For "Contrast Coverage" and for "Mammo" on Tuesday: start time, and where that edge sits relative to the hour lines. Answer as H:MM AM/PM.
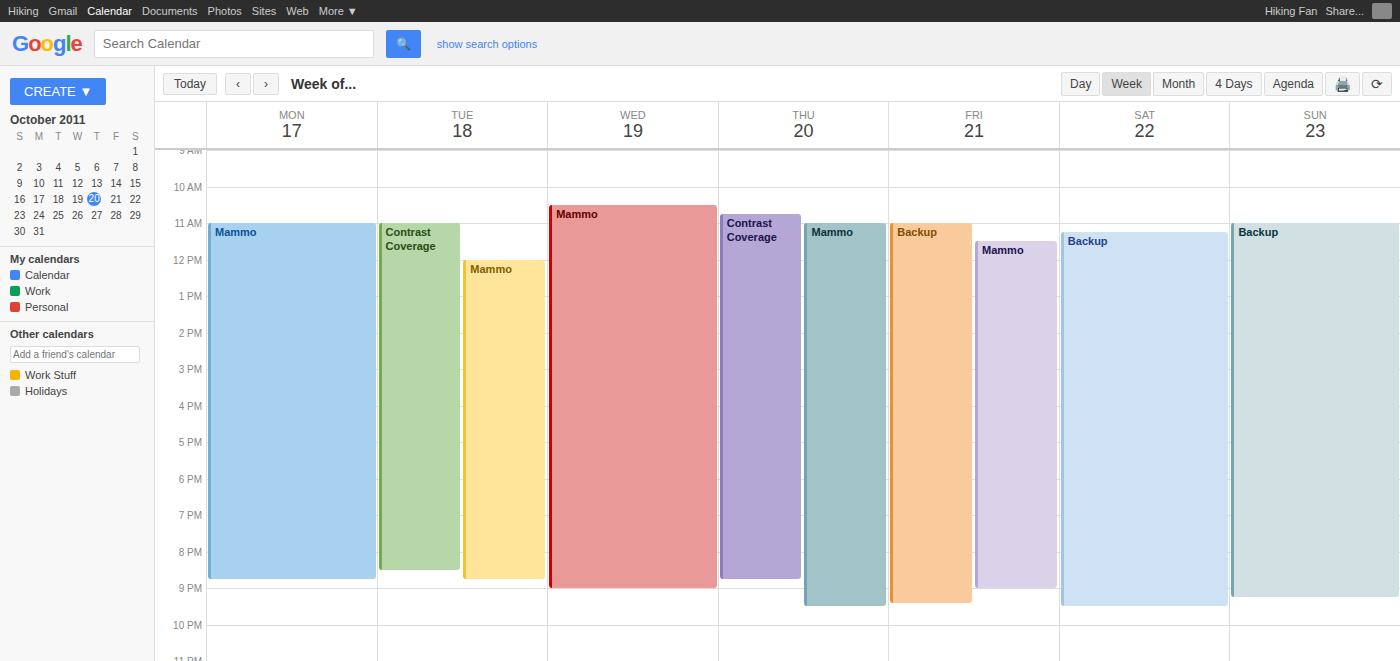
"Contrast Coverage": 11:00 AM, exactly on the 11 AM line. "Mammo": 12:00 PM, exactly on the 12 PM line.